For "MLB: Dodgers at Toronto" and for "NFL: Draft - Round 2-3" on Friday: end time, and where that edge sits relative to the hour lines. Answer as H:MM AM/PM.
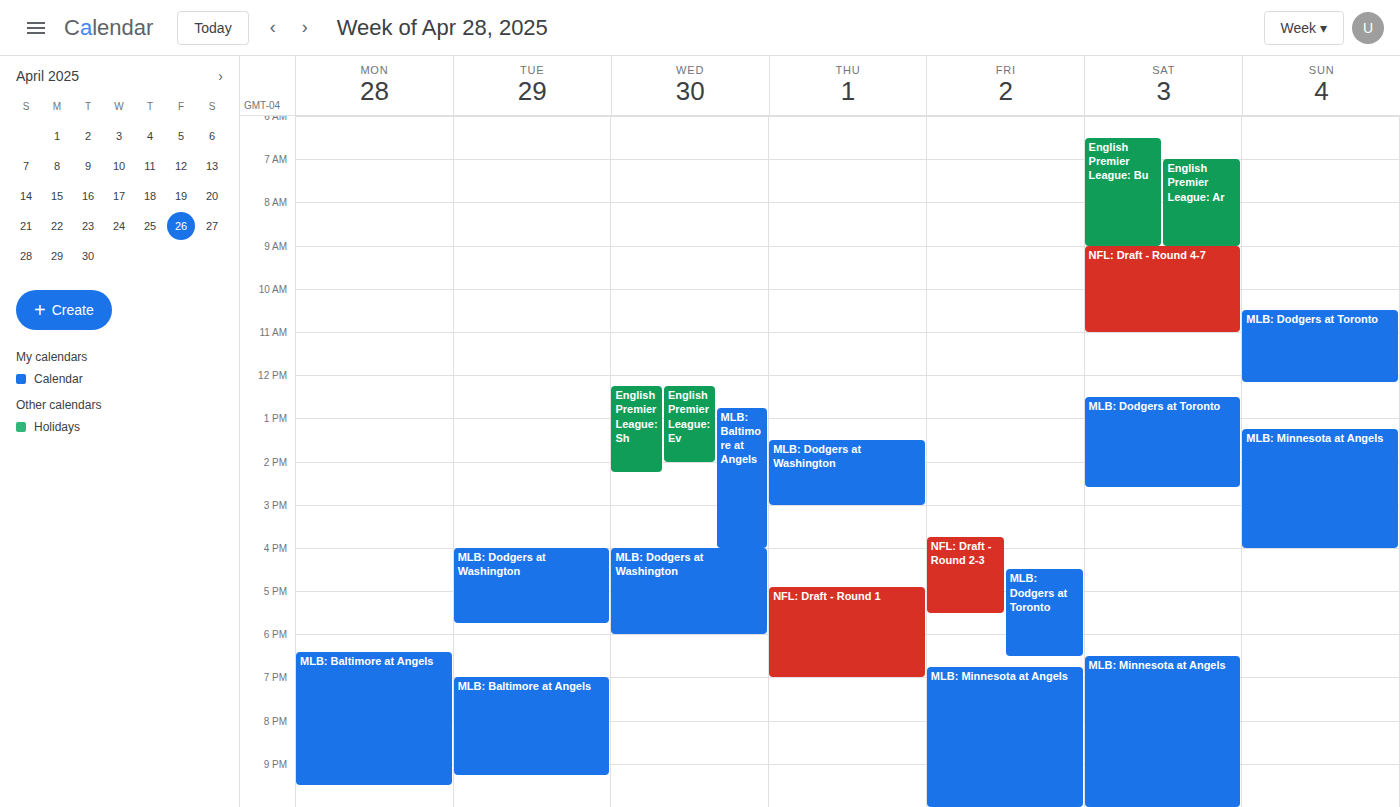
"MLB: Dodgers at Toronto": 6:30 PM, halfway between the 6 PM and 7 PM lines. "NFL: Draft - Round 2-3": 5:30 PM, halfway between the 5 PM and 6 PM lines.